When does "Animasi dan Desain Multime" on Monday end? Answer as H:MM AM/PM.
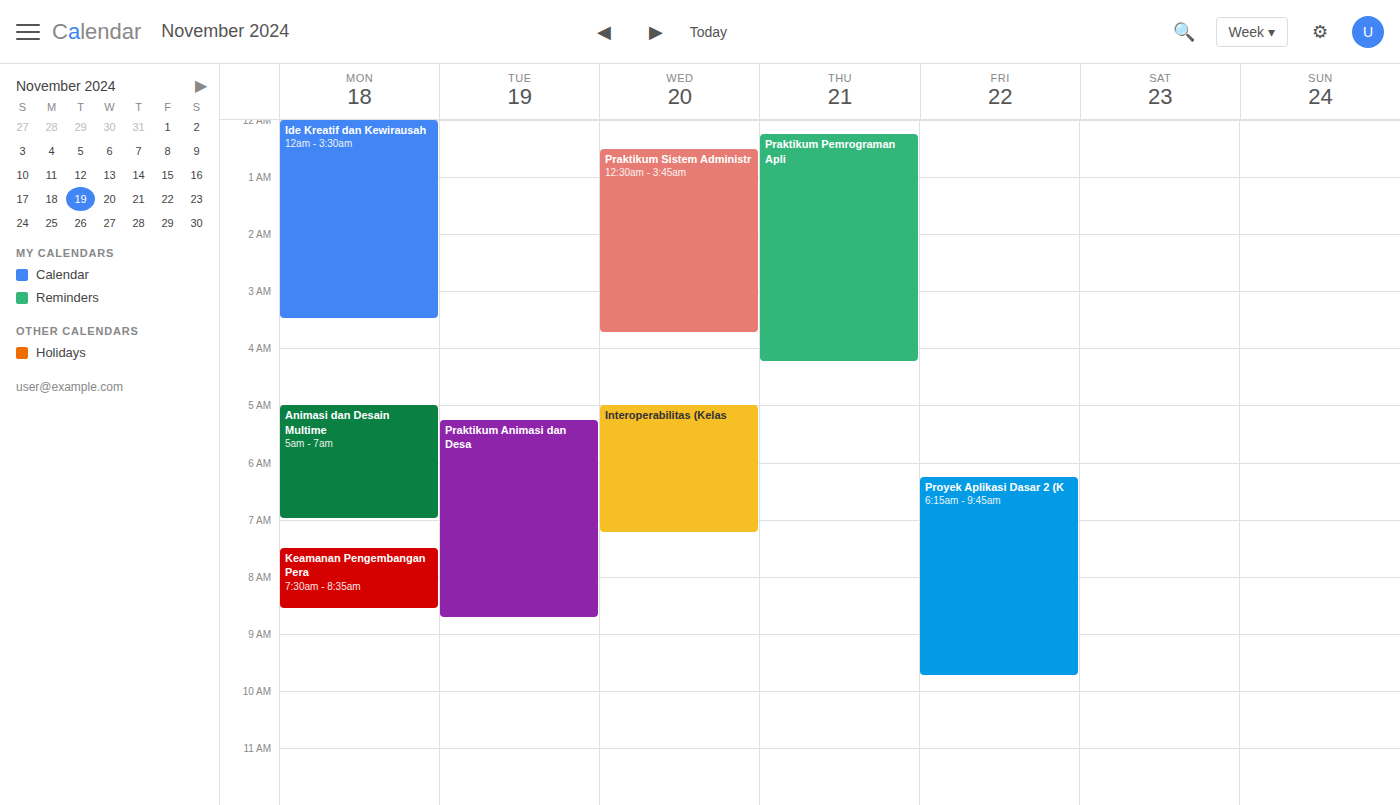
7:00 AM